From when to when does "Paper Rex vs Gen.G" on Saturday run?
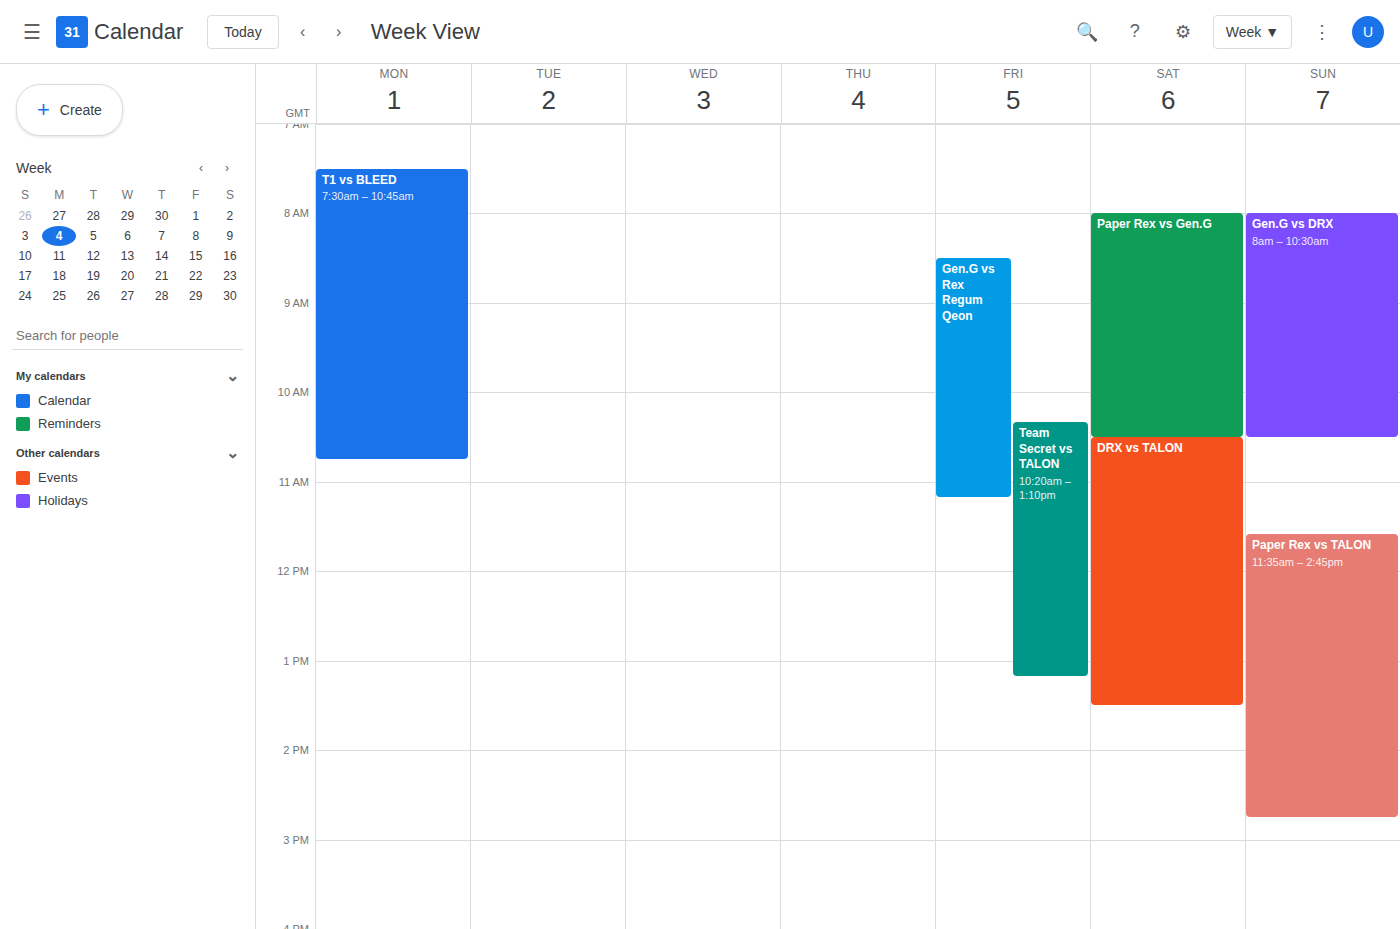
08:00 to 10:30